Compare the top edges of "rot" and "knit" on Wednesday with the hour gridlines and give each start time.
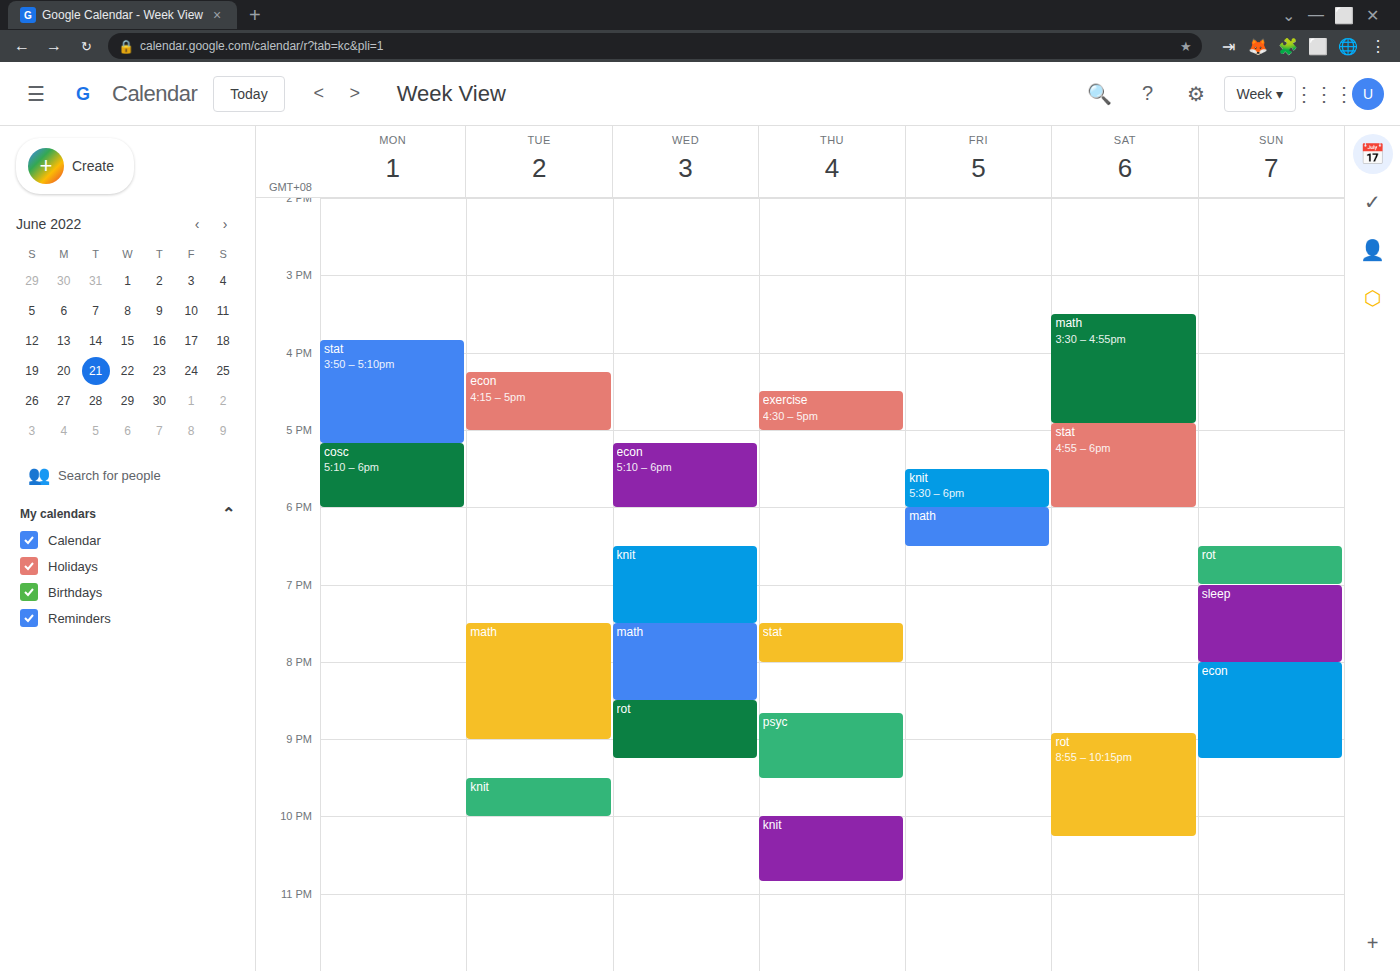
"rot": 8:30 PM, halfway between the 8 PM and 9 PM lines. "knit": 6:30 PM, halfway between the 6 PM and 7 PM lines.